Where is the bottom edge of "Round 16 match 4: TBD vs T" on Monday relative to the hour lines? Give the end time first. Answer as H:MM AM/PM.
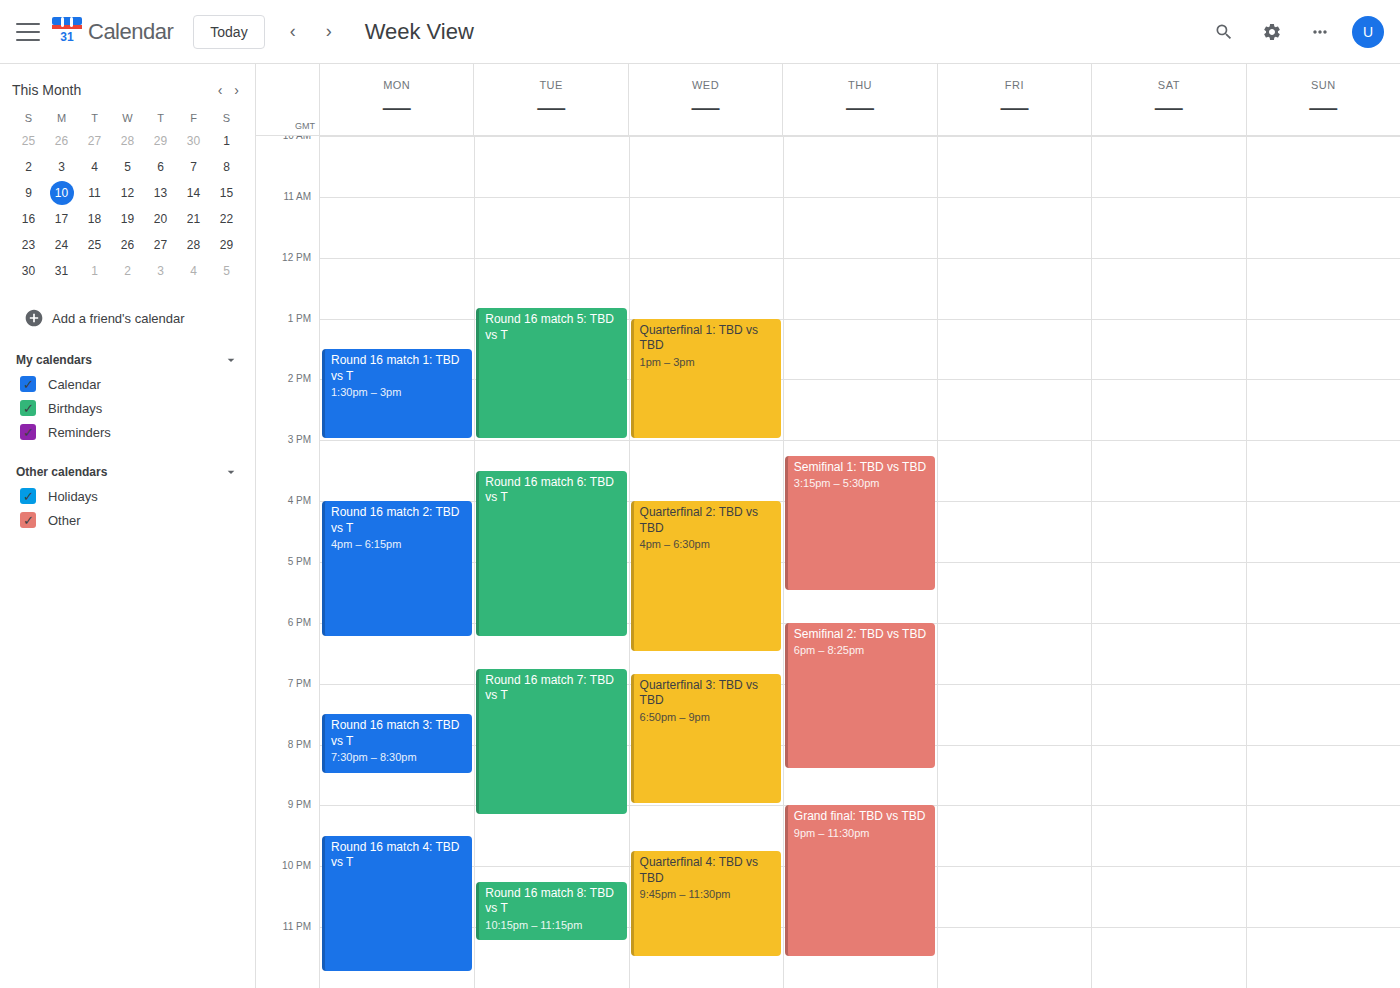
11:45 PM -- neither: three quarters of the way from the 11 PM line to the 12 AM line.